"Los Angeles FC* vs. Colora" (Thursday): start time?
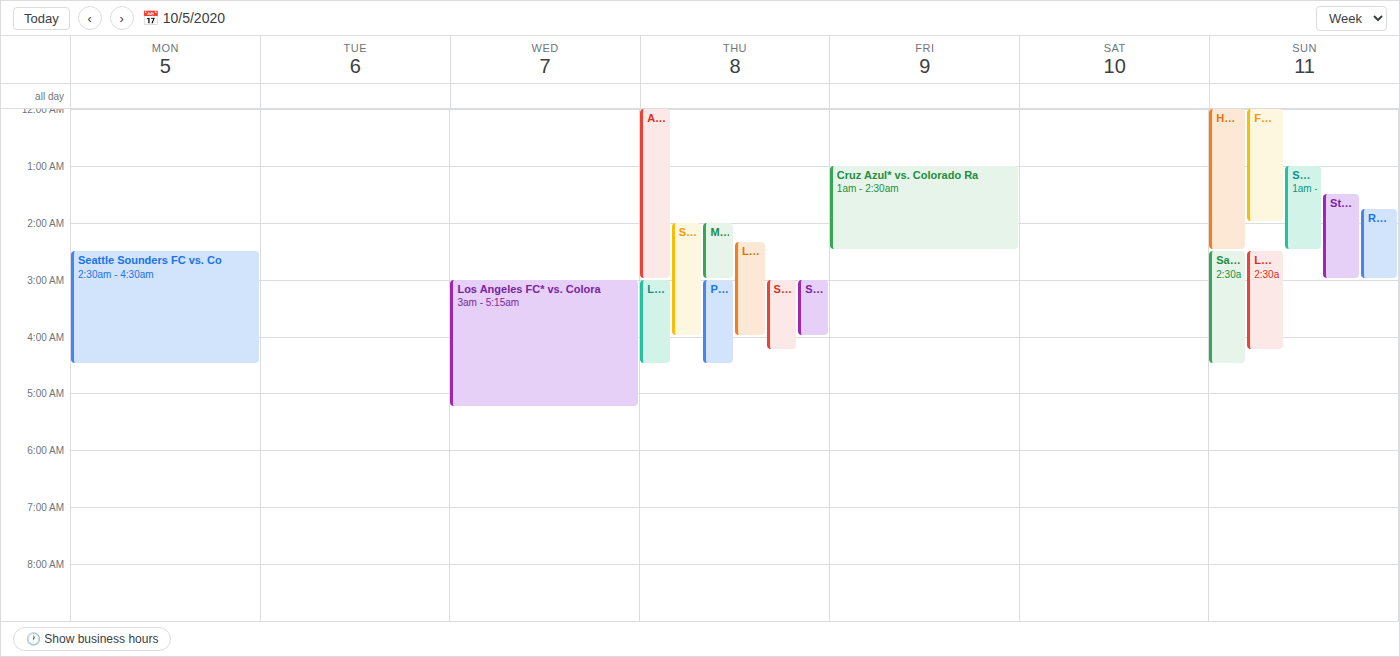
2:20 AM